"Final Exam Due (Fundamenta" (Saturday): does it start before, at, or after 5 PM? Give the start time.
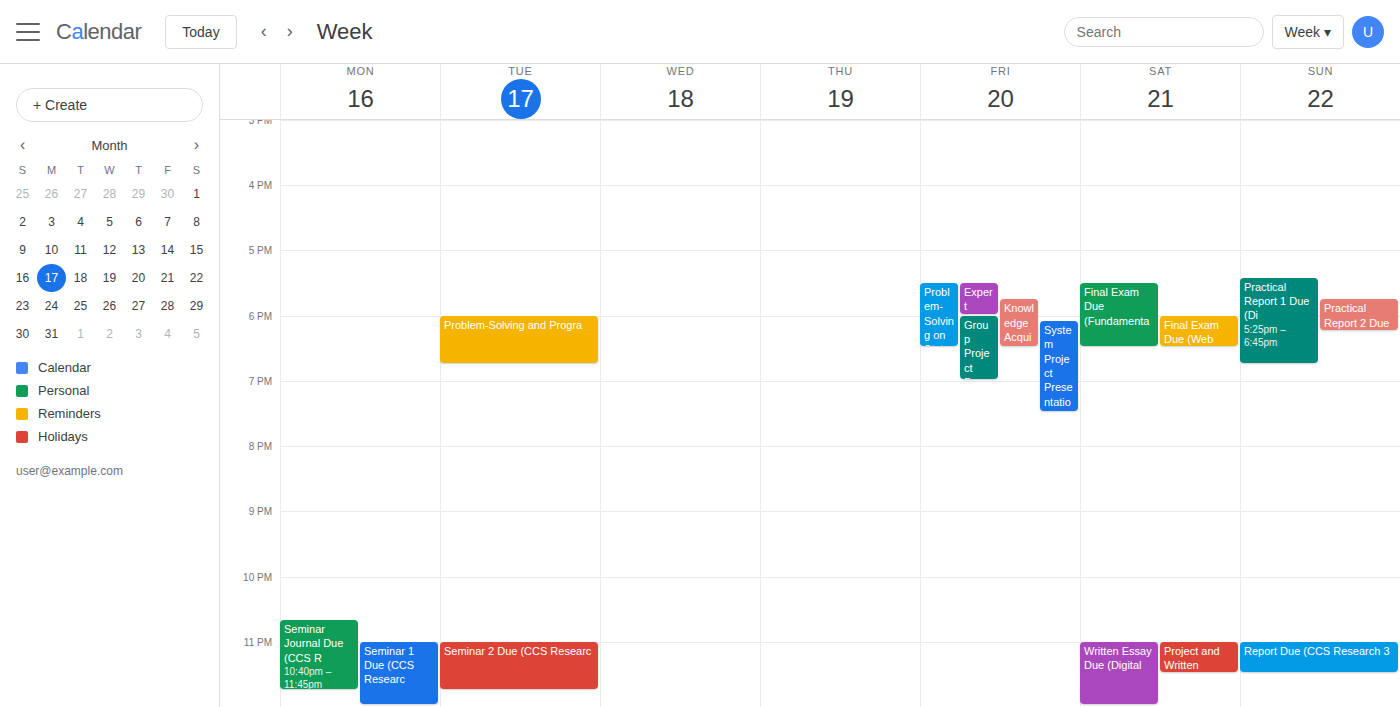
5:30 PM -- after 5 PM, 30 minutes below the 5 PM line.